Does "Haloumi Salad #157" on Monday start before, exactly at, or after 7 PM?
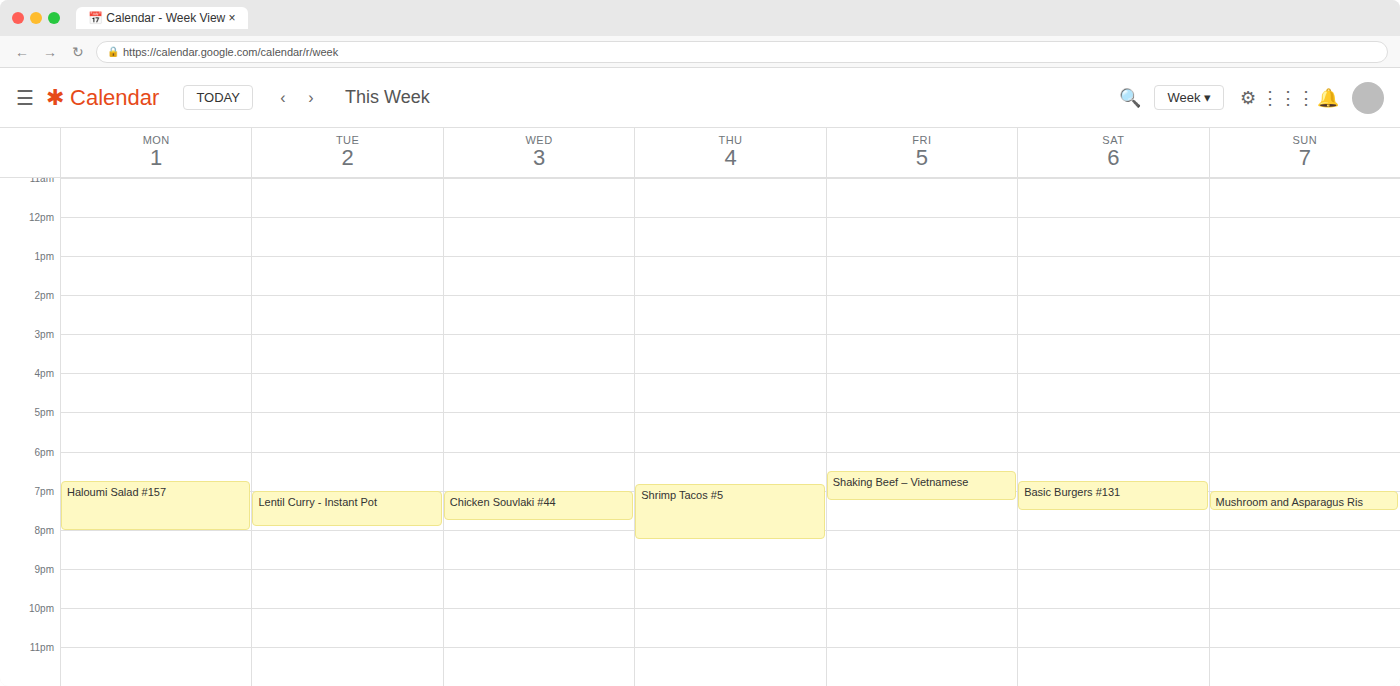
6:45 PM -- before 7 PM, 15 minutes above the 7 PM line.